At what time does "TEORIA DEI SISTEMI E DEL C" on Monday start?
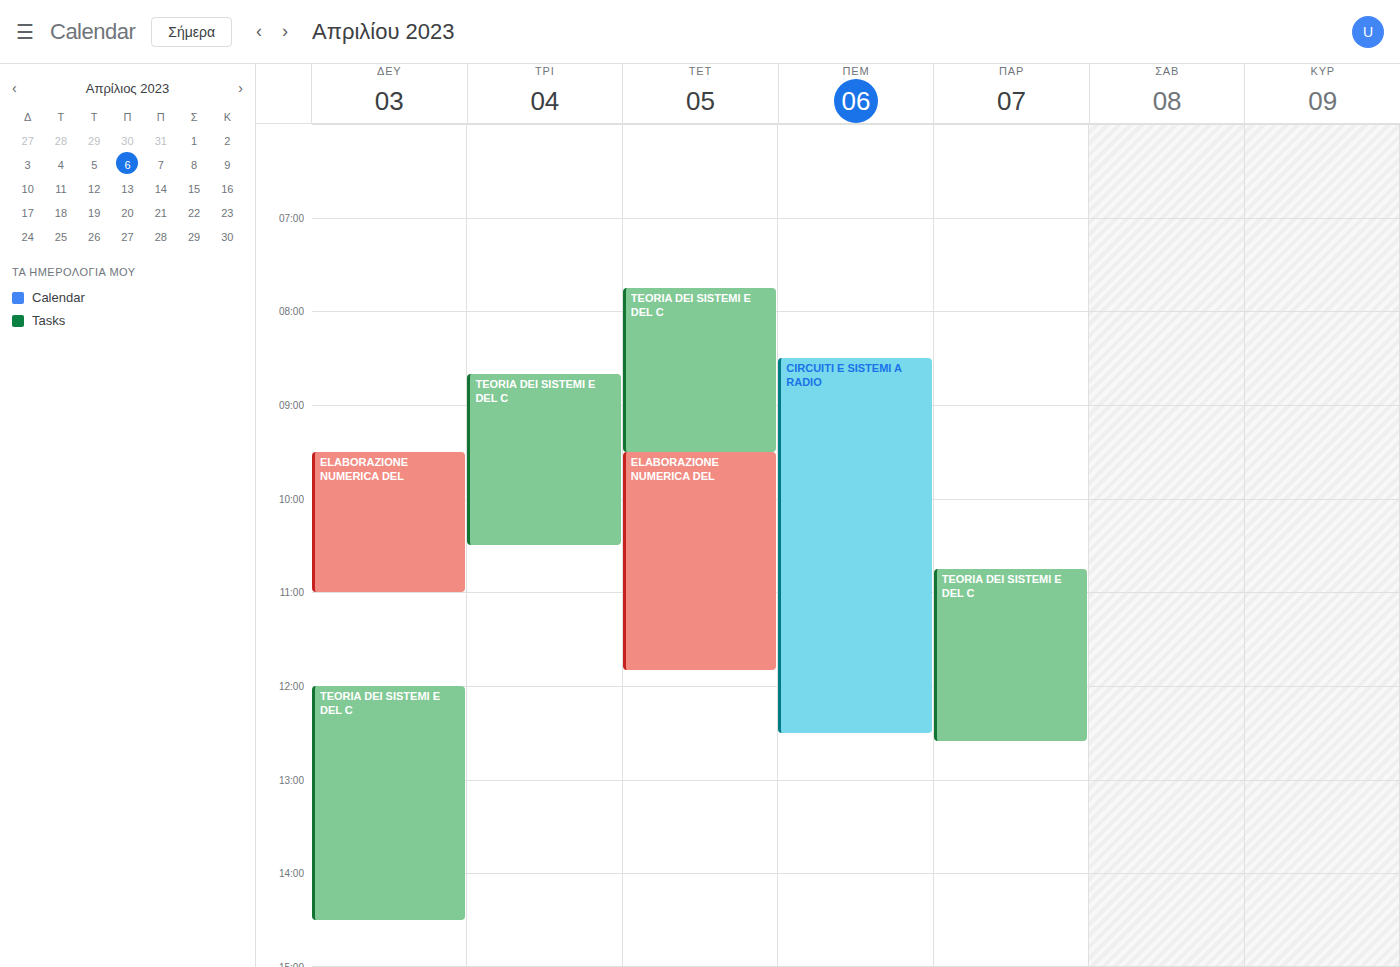
12:00 PM